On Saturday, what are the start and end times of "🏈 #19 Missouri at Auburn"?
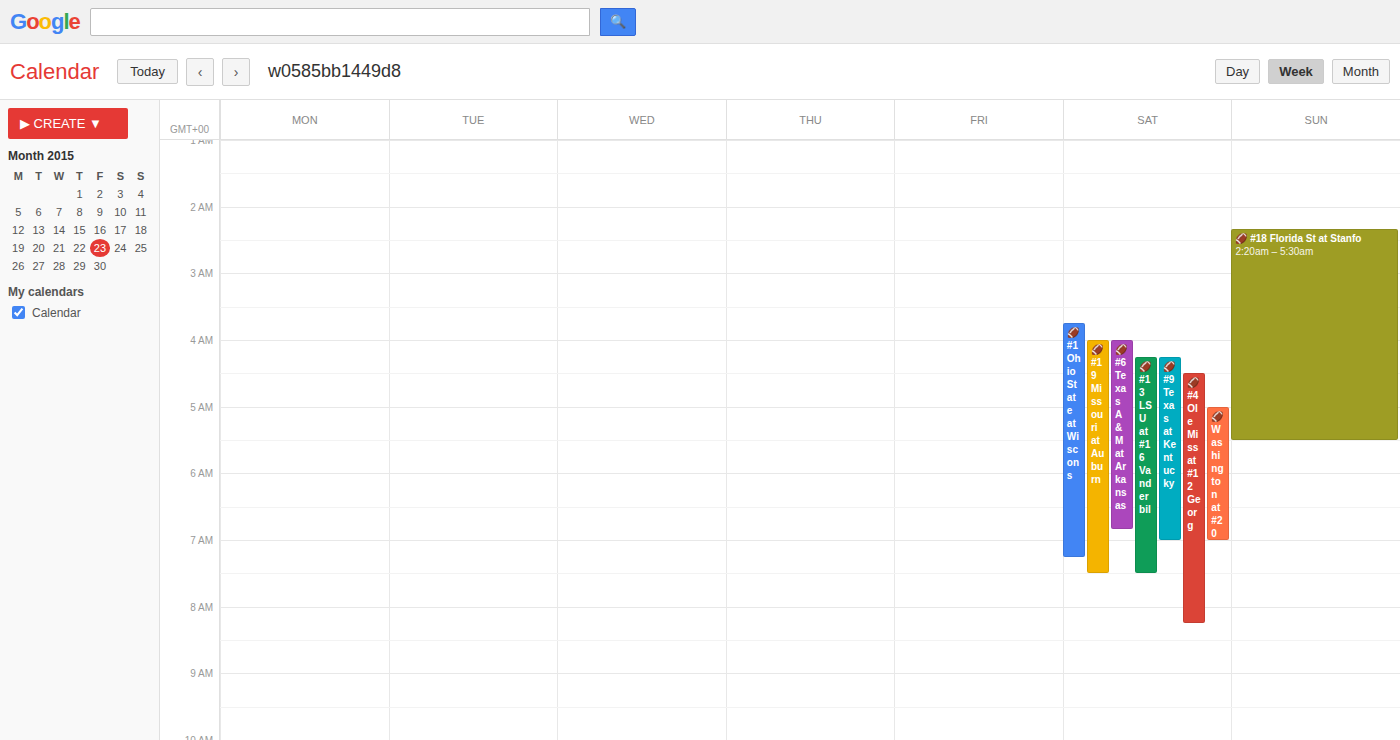
4:00 AM to 7:30 AM